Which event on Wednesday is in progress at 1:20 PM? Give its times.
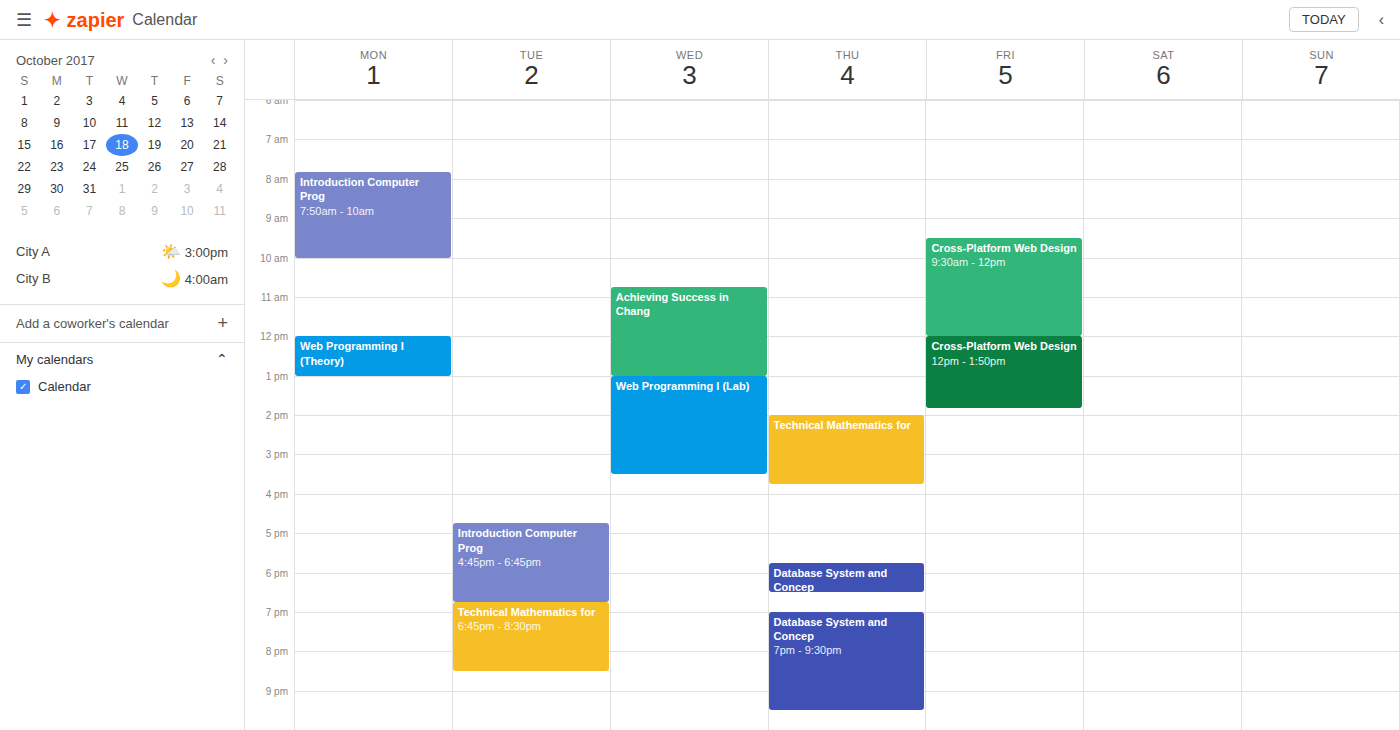
"Web Programming I (Lab)", 1:00 PM to 3:30 PM